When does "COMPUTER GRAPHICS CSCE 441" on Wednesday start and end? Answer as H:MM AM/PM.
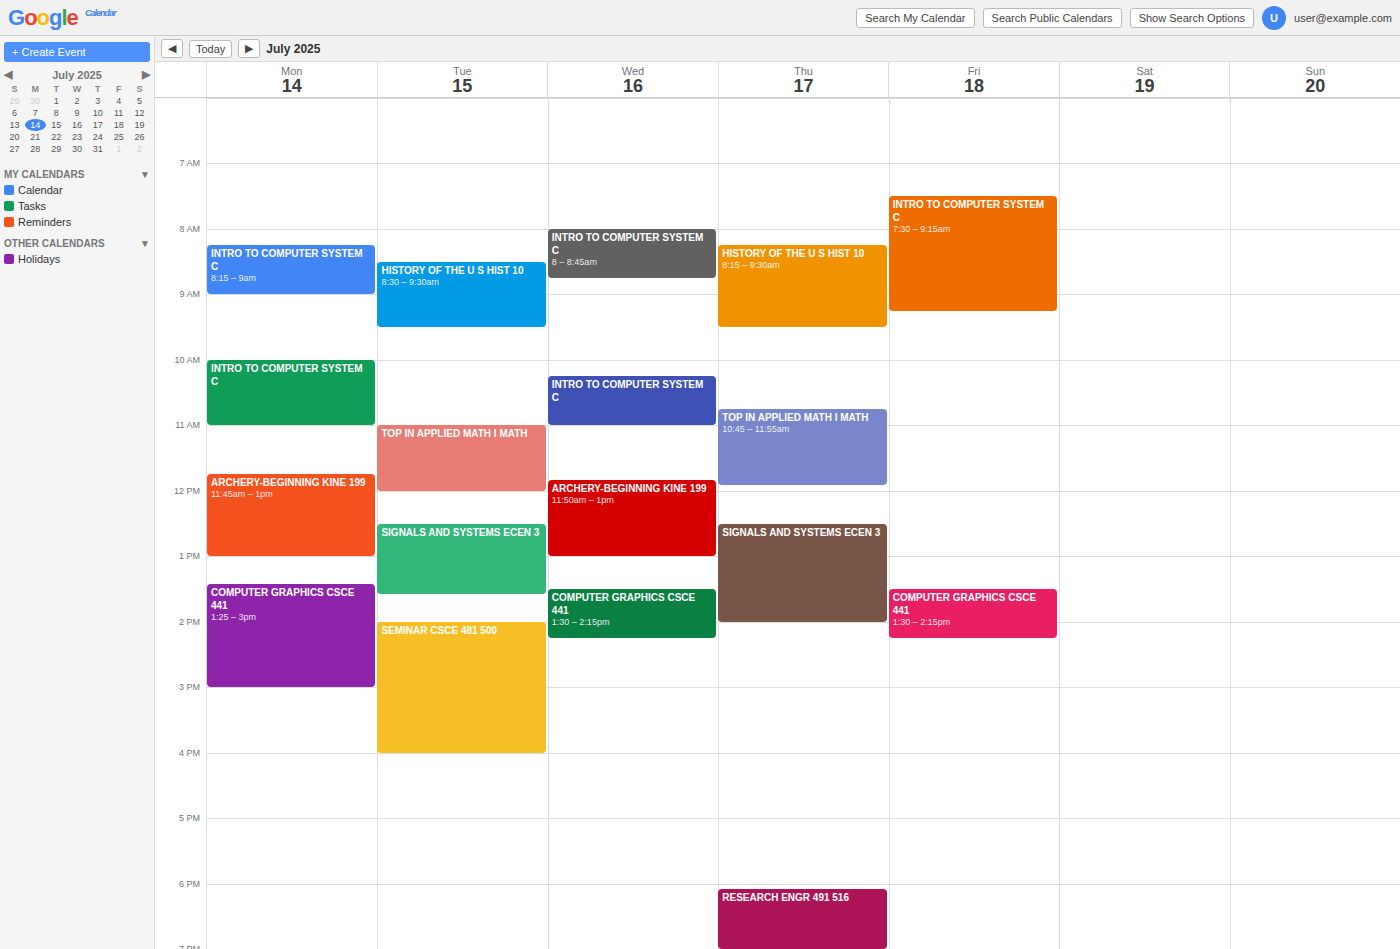
1:30 PM to 2:15 PM